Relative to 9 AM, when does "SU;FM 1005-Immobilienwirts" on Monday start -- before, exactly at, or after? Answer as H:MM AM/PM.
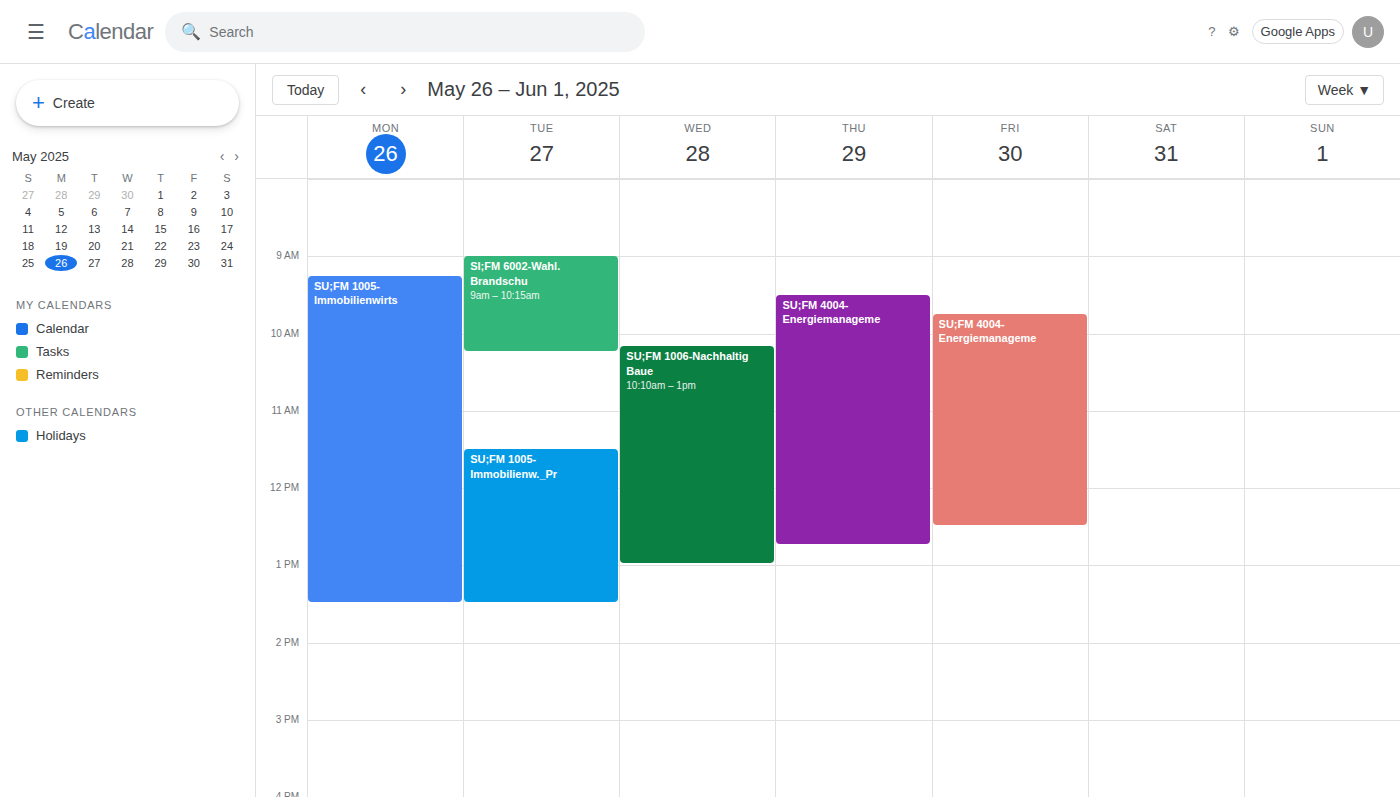
9:15 AM -- after 9 AM, 15 minutes below the 9 AM line.